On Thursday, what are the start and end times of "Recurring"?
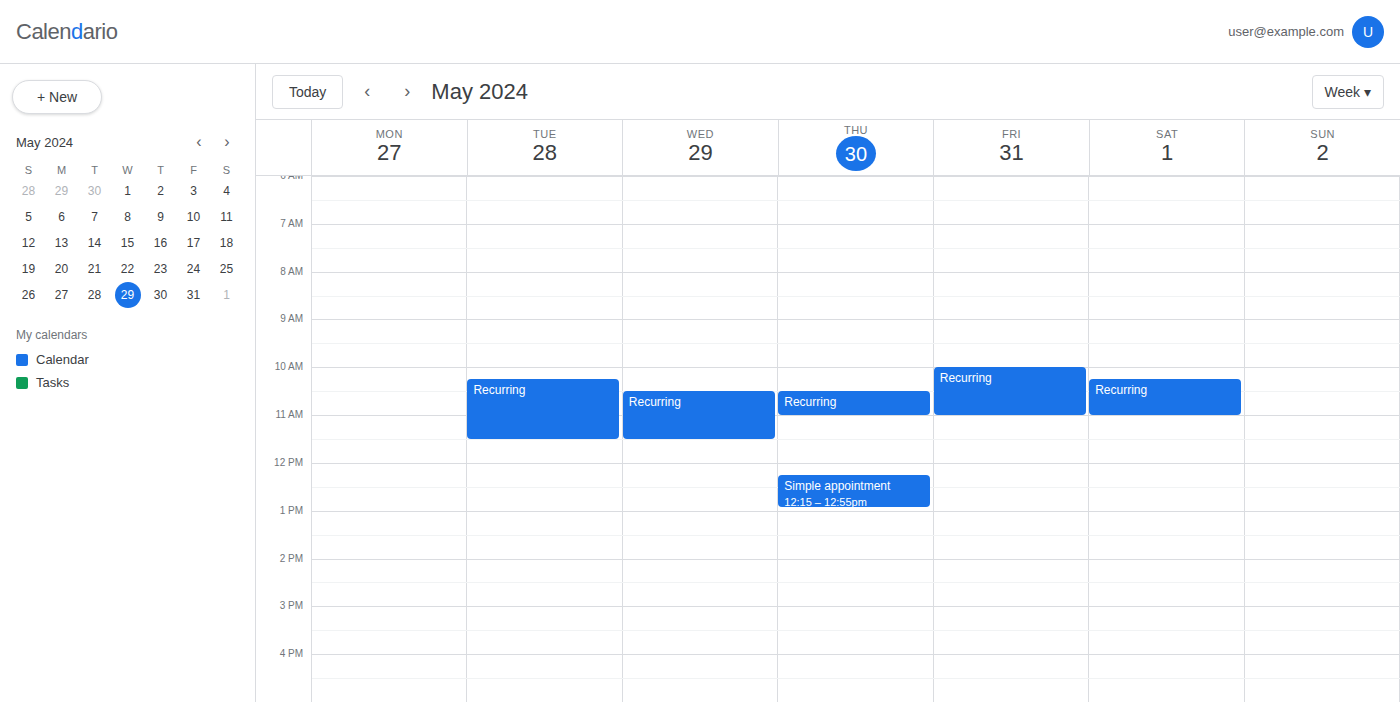
10:30 AM to 11:00 AM